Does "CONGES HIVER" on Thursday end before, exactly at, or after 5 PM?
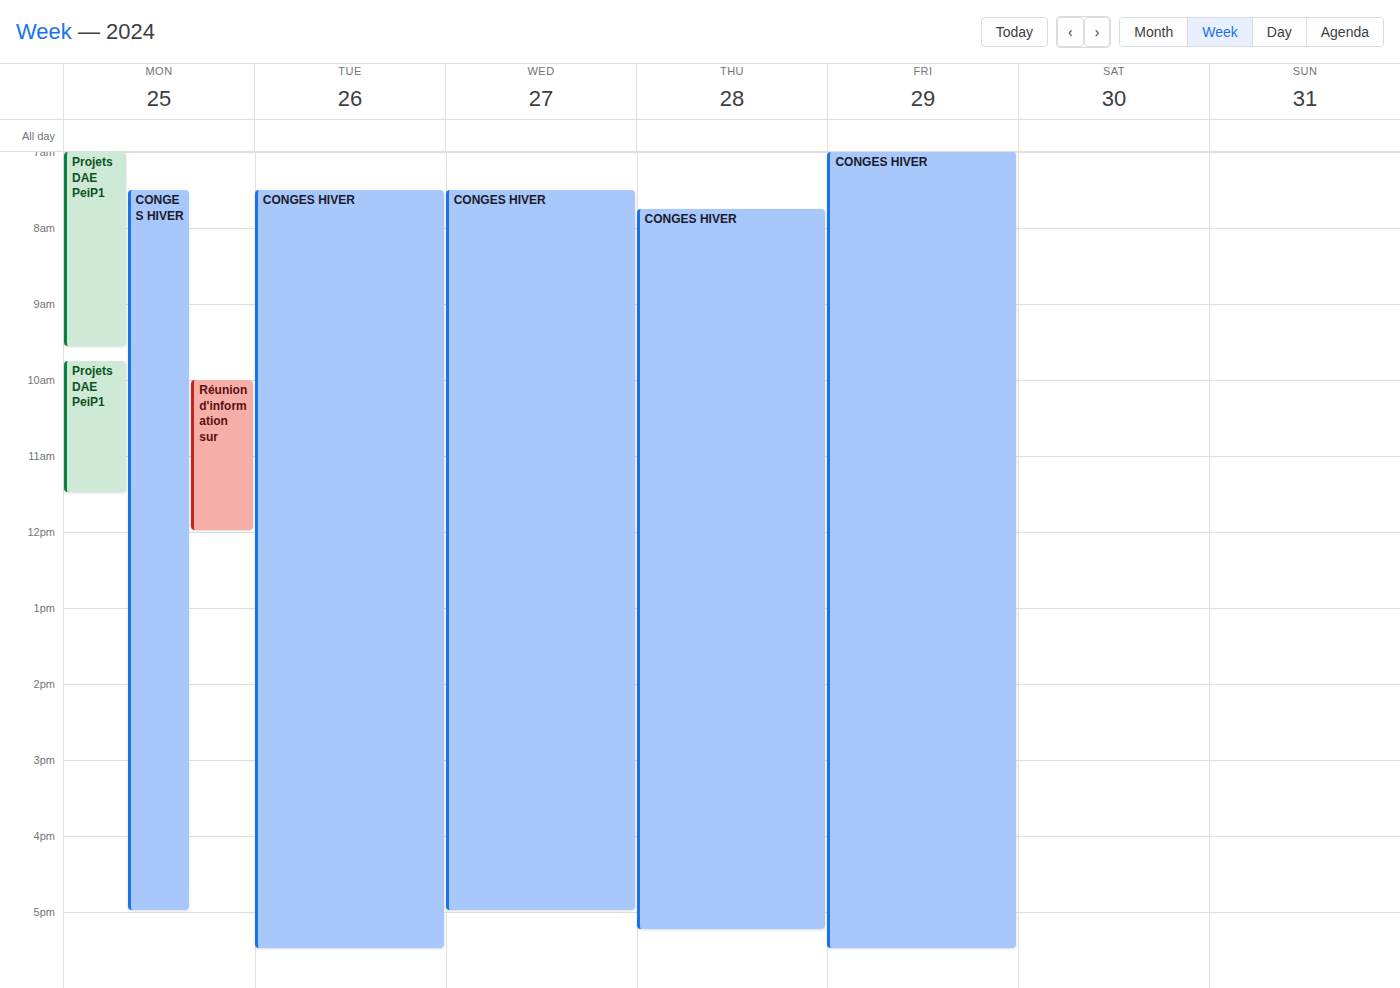
5:15 PM -- after 5 PM, 15 minutes below the 5 PM line.